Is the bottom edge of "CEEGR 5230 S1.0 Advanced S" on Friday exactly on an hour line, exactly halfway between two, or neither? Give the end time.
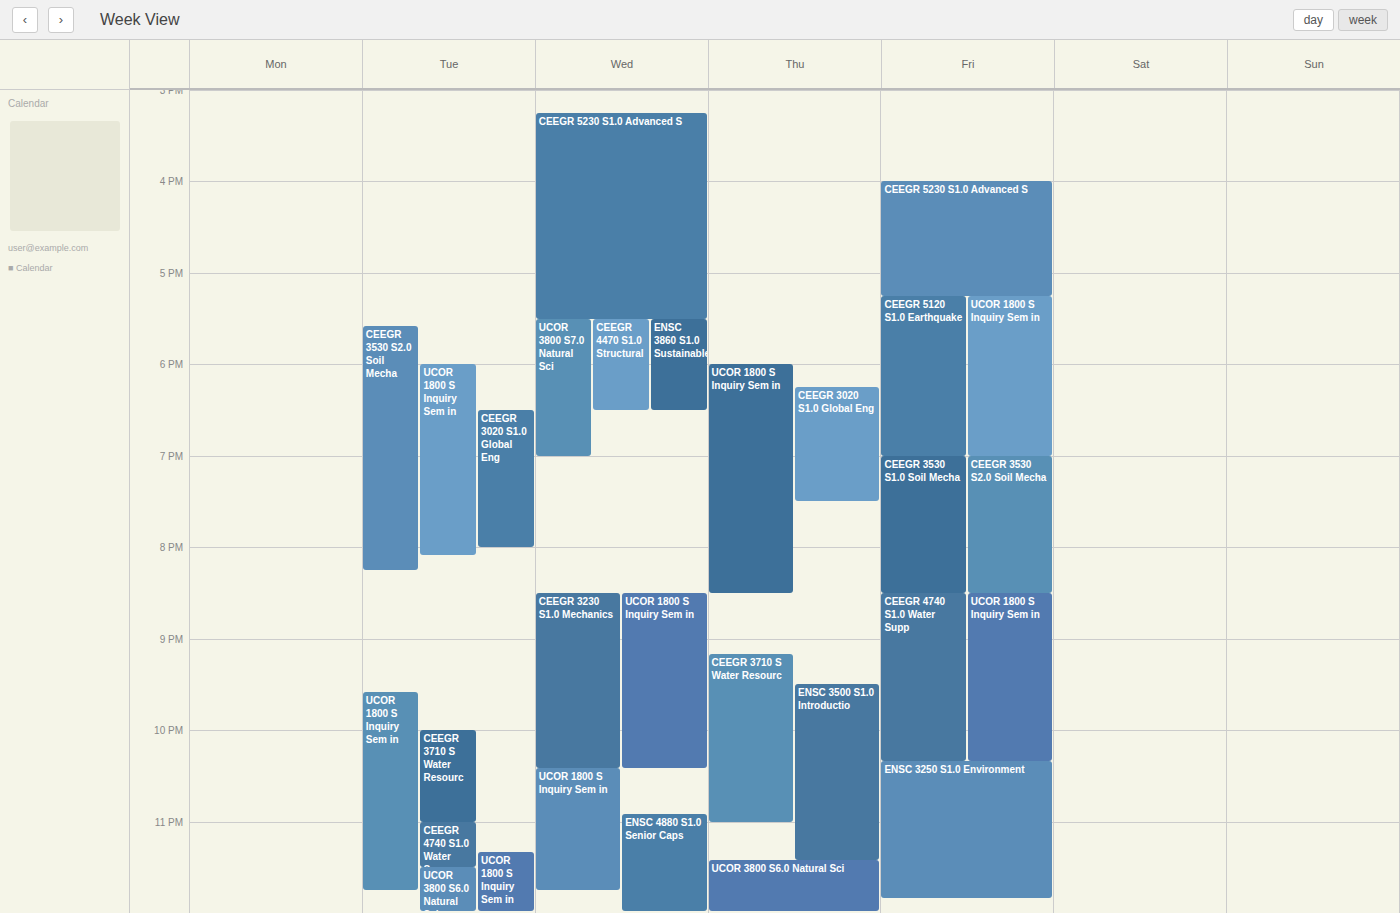
17:15 -- neither: a quarter of the way from the 17:00 line to the 18:00 line.